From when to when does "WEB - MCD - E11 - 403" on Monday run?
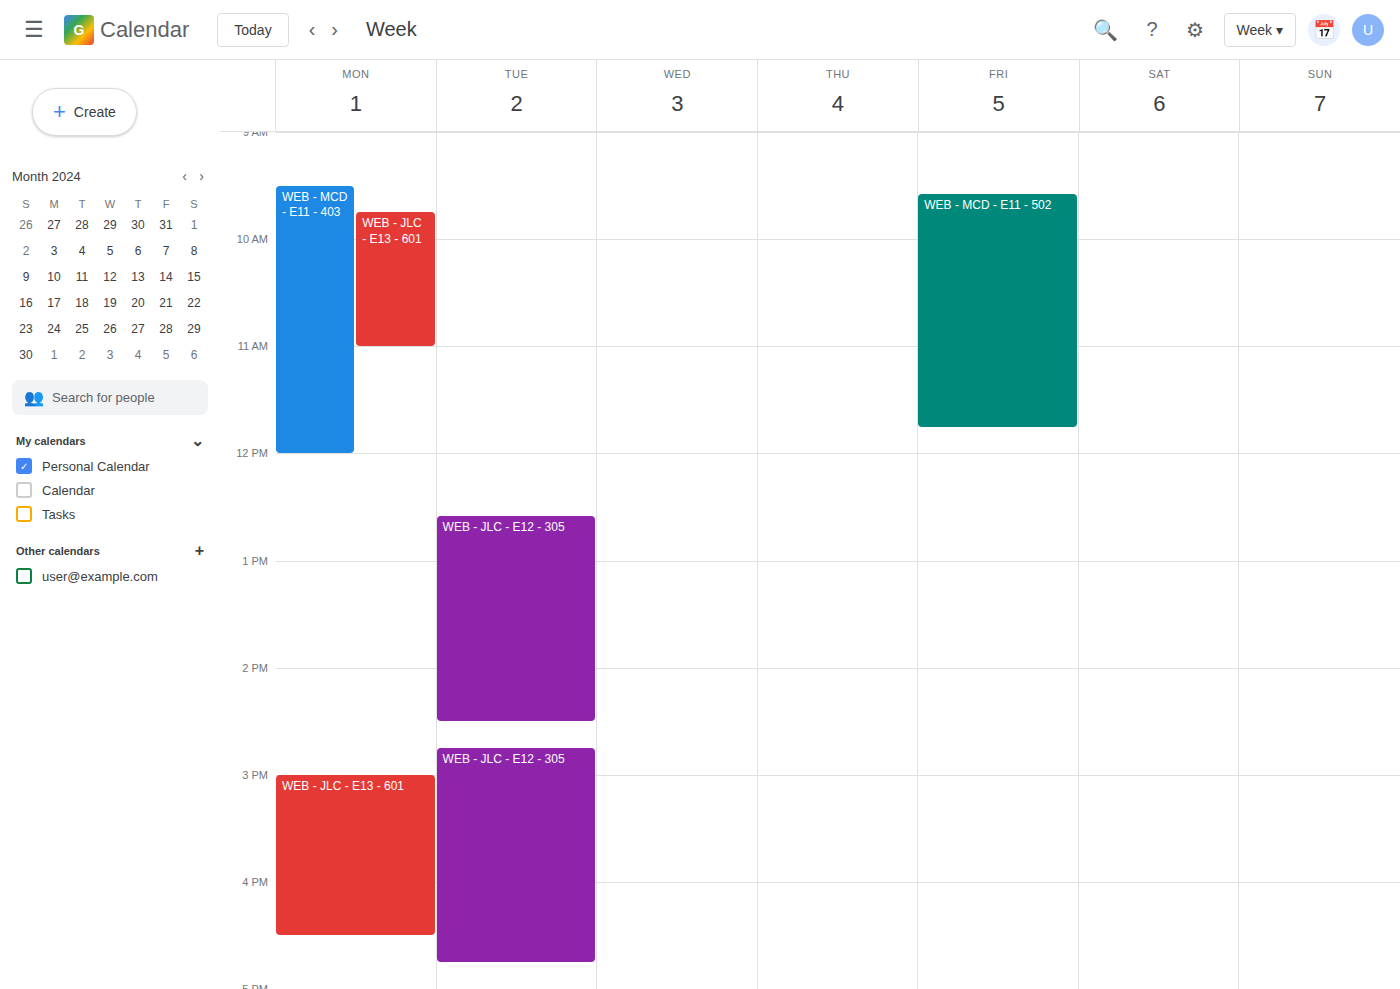
9:30 AM to 12:00 PM